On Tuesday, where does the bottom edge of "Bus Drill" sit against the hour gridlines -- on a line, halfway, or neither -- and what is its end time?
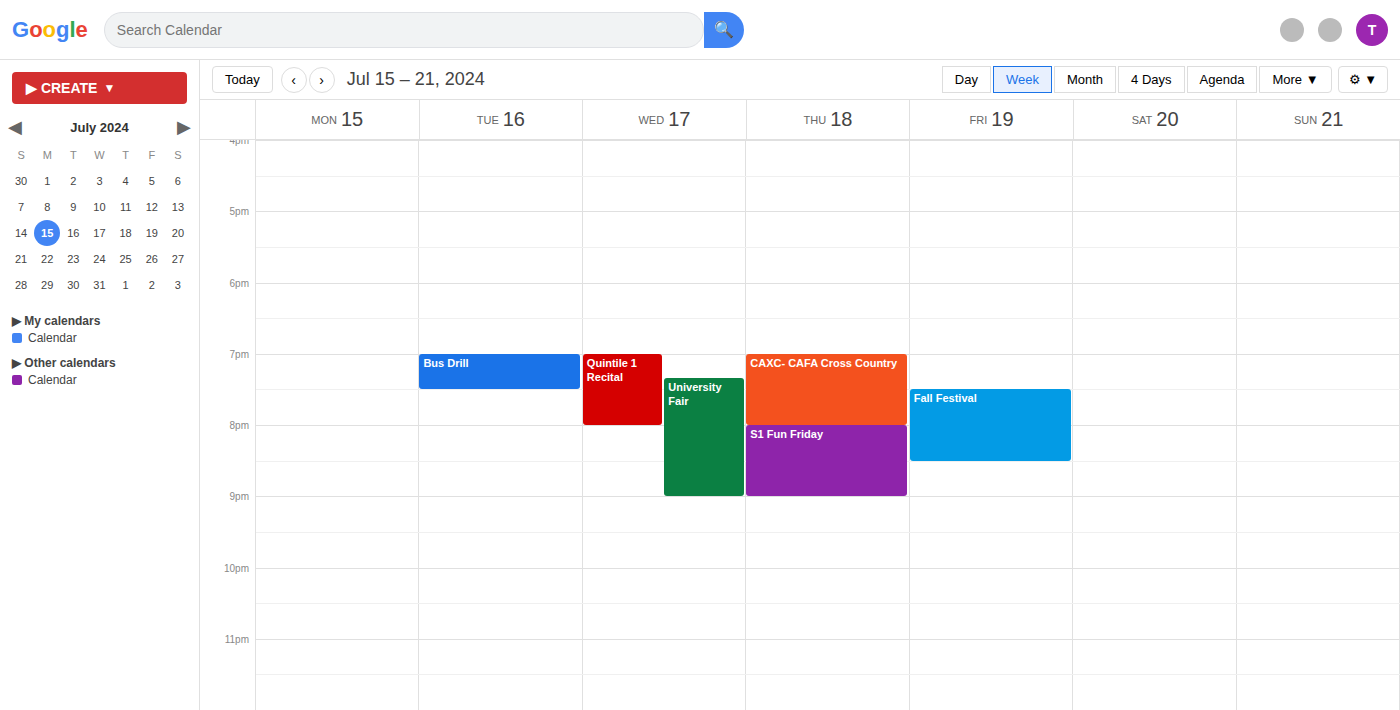
19:30 -- halfway between the 19:00 and 20:00 lines.